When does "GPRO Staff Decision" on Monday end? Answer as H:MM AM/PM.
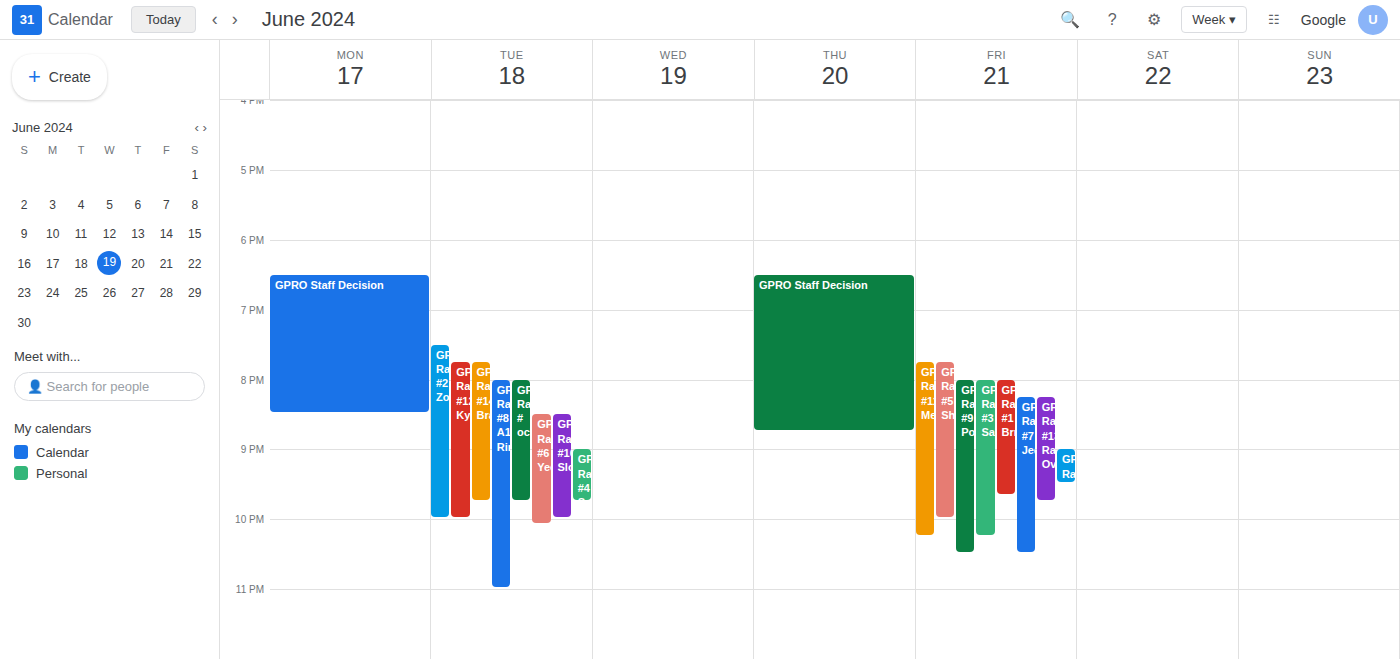
8:30 PM